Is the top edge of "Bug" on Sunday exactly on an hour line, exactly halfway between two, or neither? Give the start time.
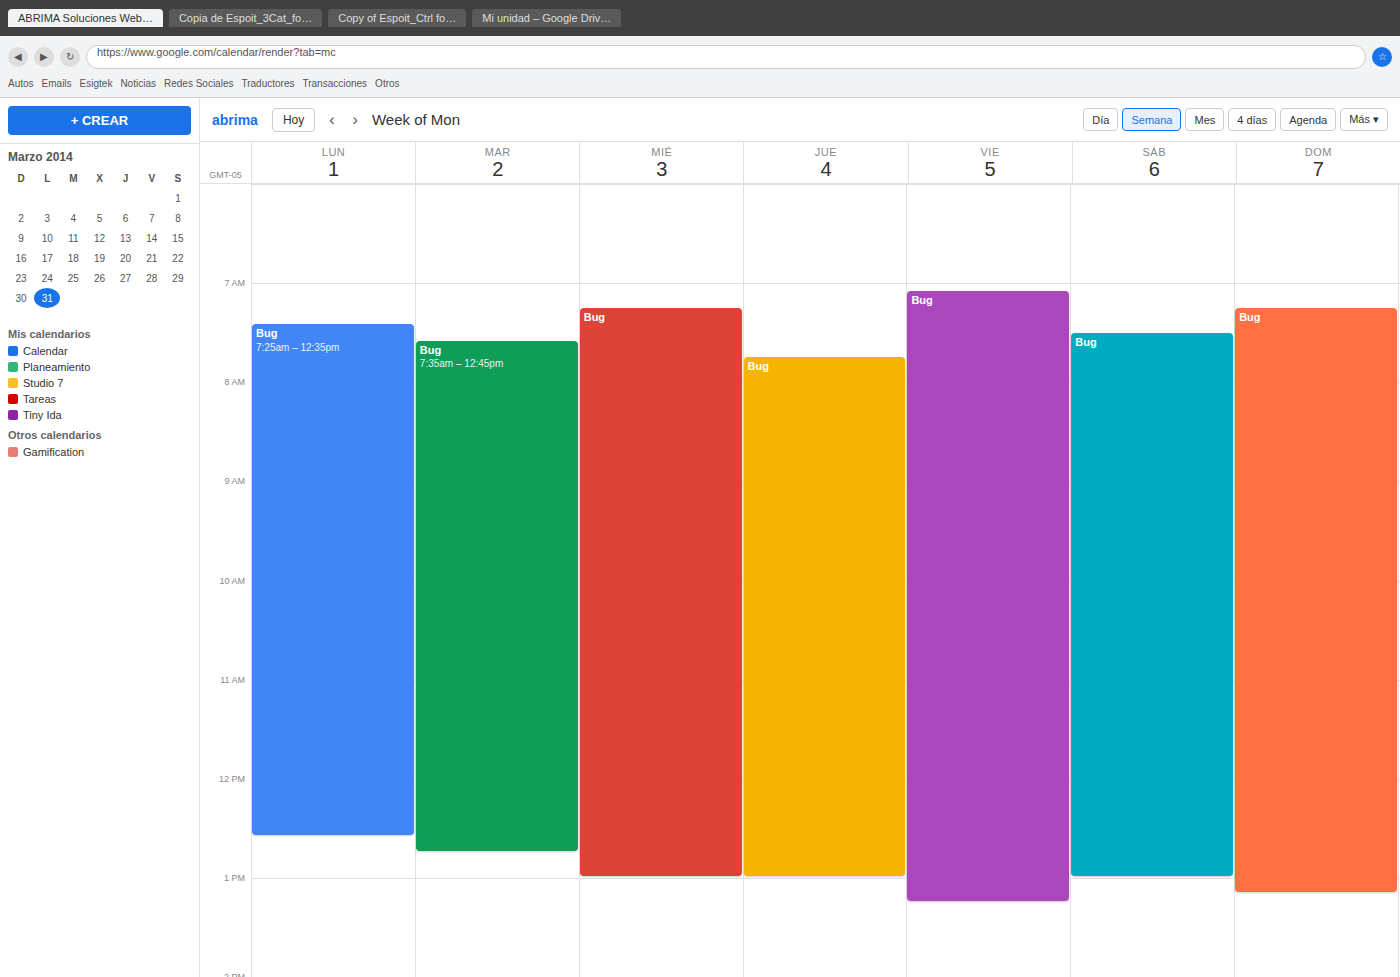
7:15 AM -- neither: a quarter of the way from the 7 AM line to the 8 AM line.